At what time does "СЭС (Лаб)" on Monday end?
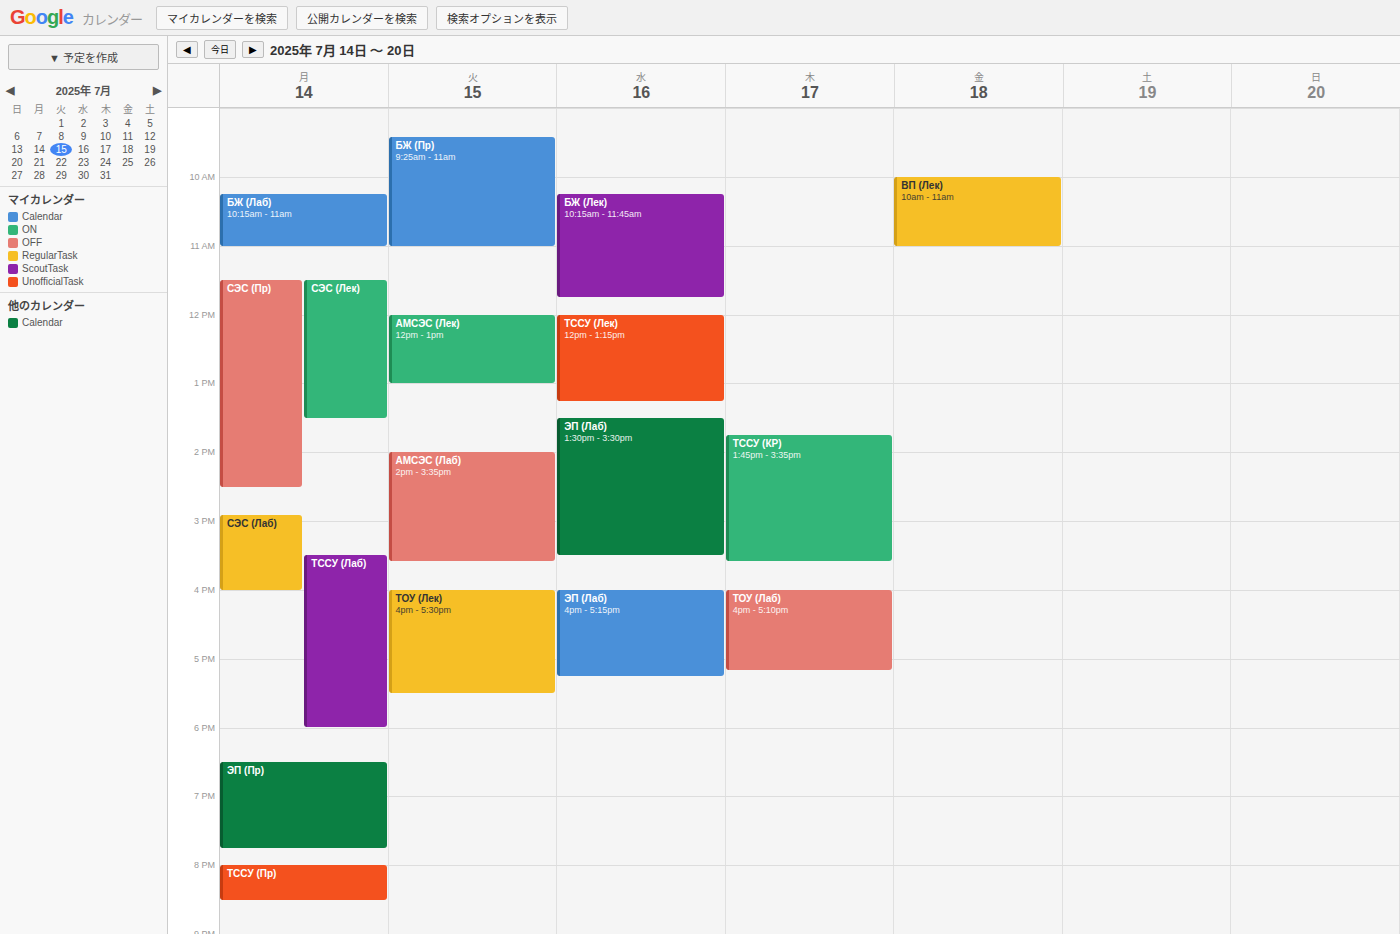
4:00 PM